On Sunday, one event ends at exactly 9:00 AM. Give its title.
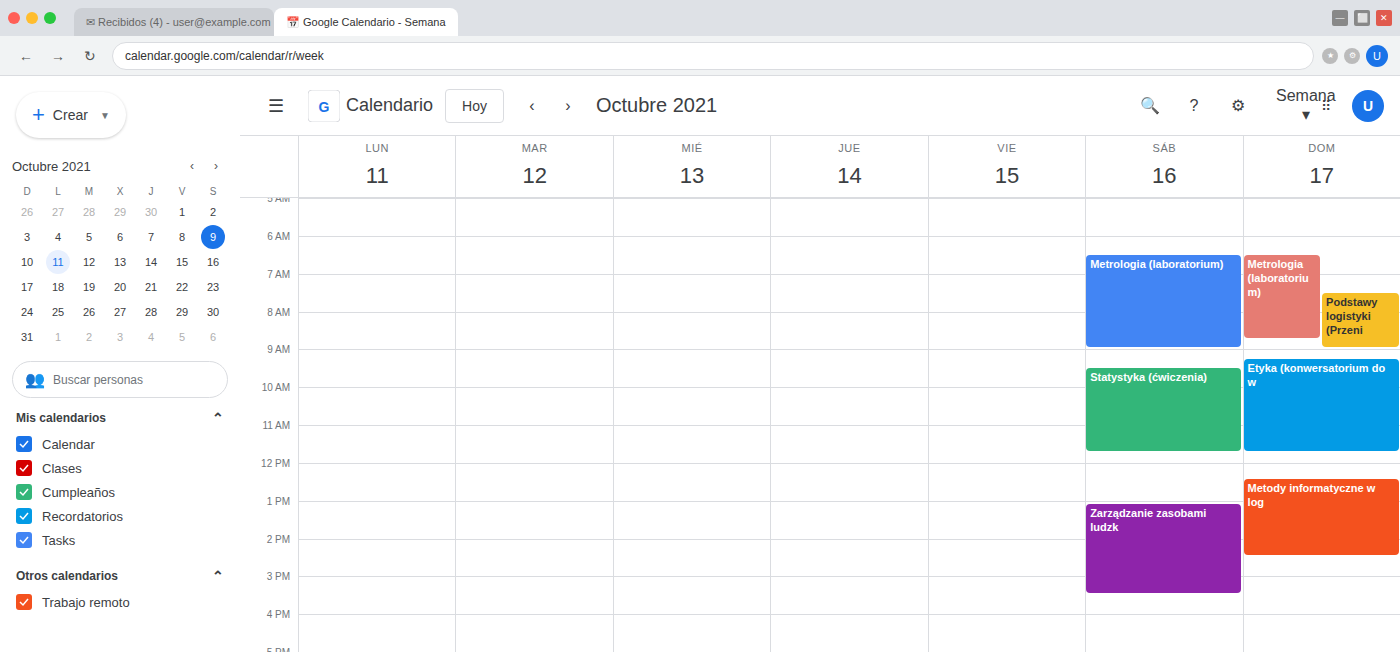
"Podstawy logistyki (Przeni"